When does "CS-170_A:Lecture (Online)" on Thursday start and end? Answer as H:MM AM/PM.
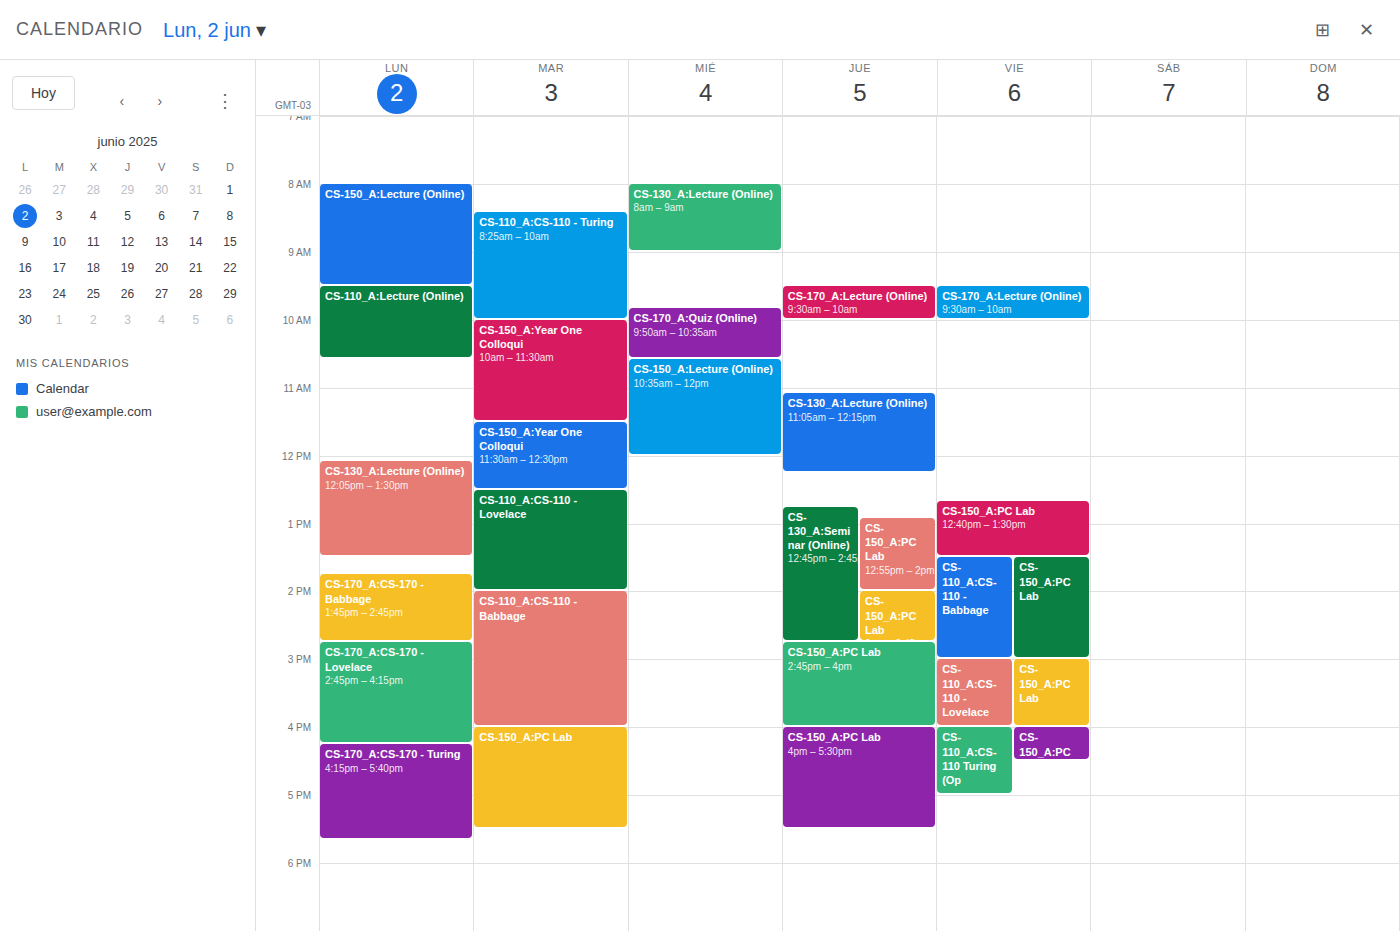
9:30 AM to 10:00 AM